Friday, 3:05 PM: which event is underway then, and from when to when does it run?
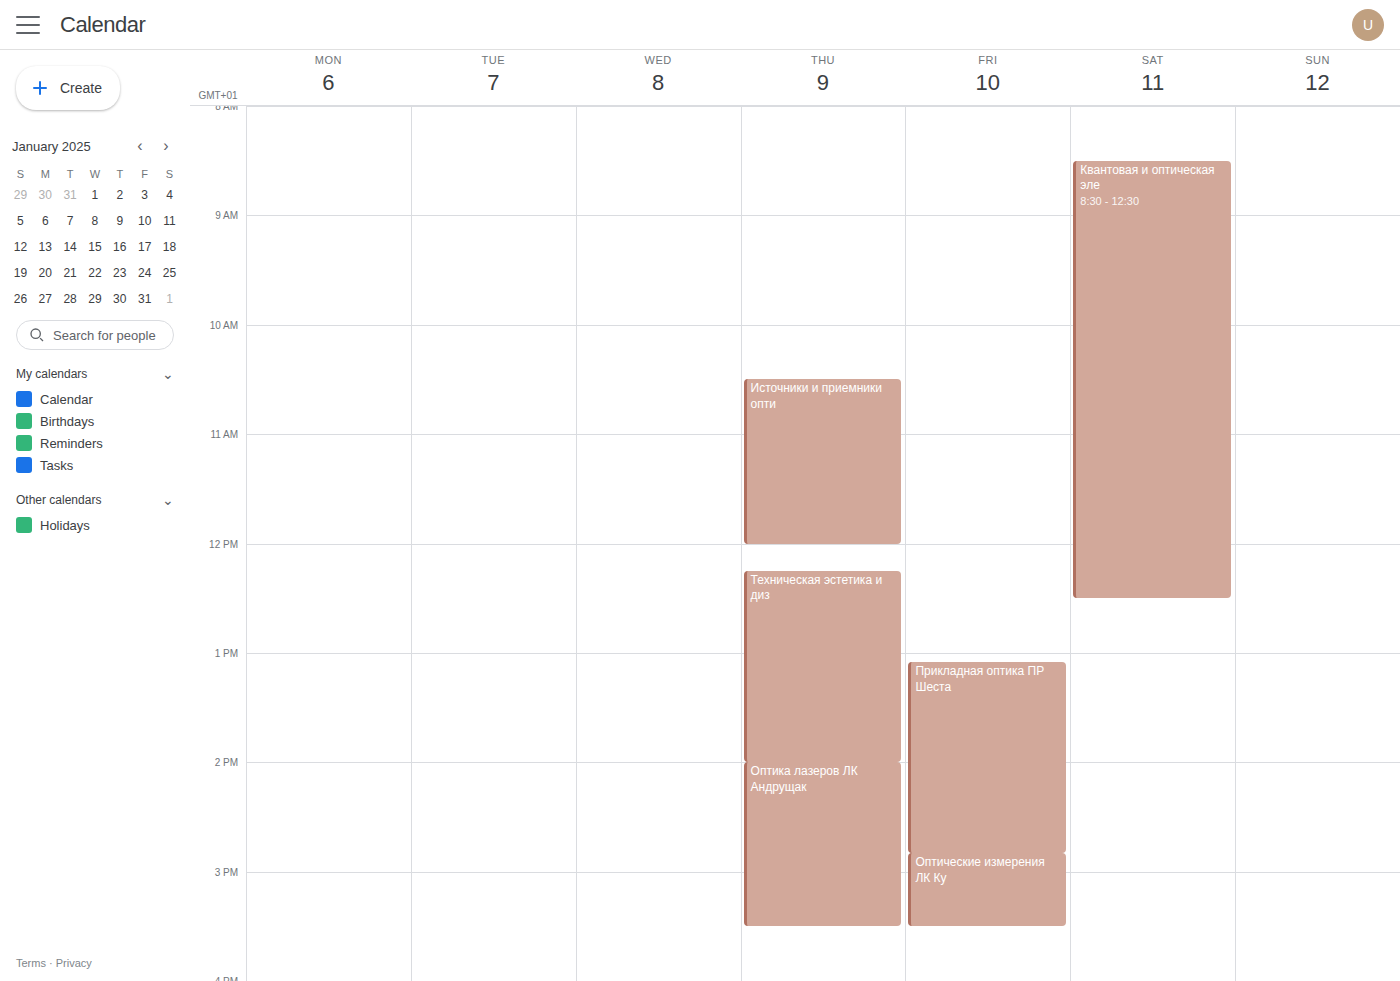
"Оптические измерения ЛК Ку", 2:50 PM to 3:30 PM